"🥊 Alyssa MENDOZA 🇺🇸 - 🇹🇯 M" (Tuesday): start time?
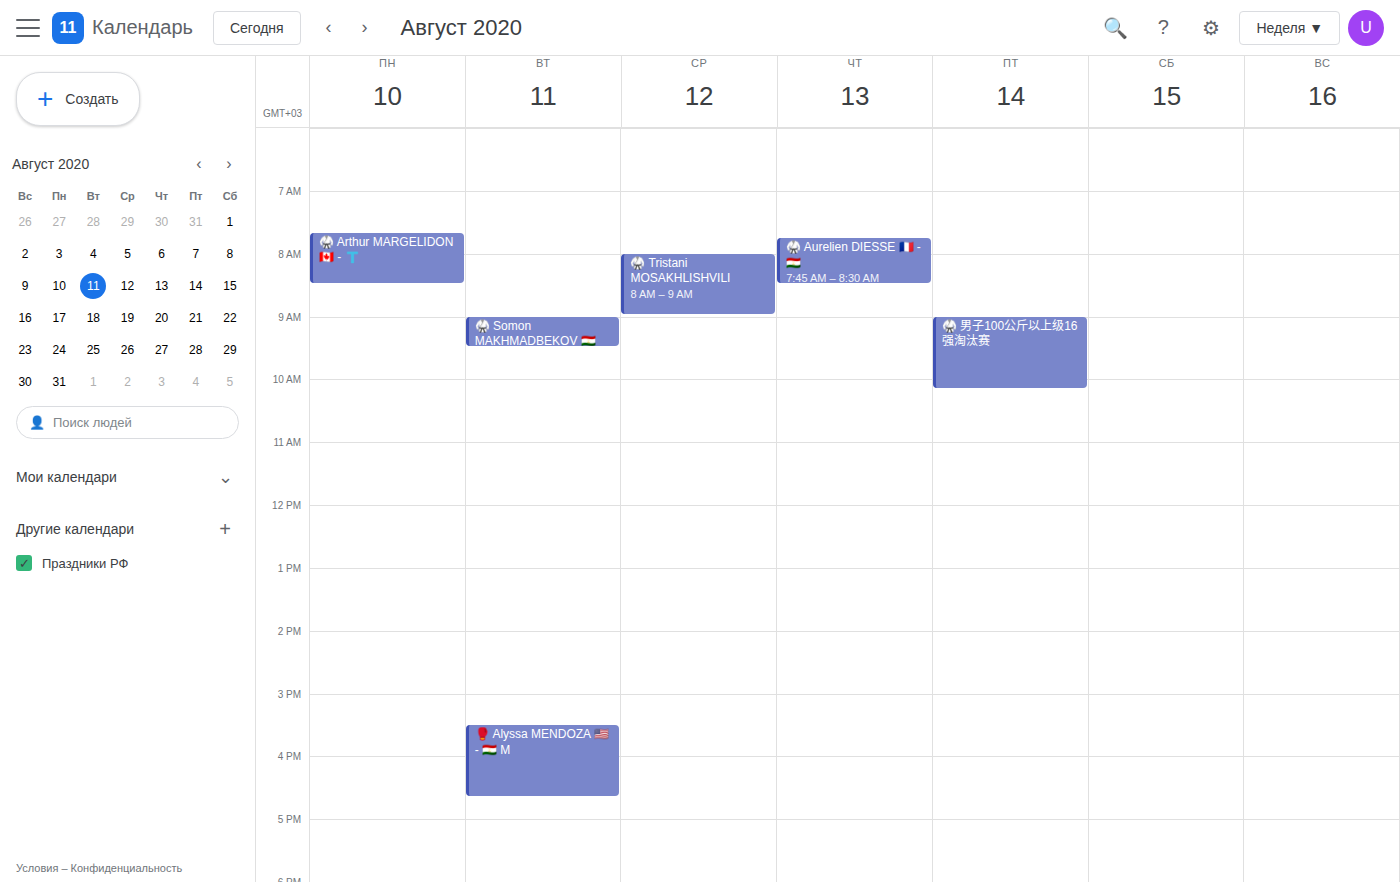
3:30 PM